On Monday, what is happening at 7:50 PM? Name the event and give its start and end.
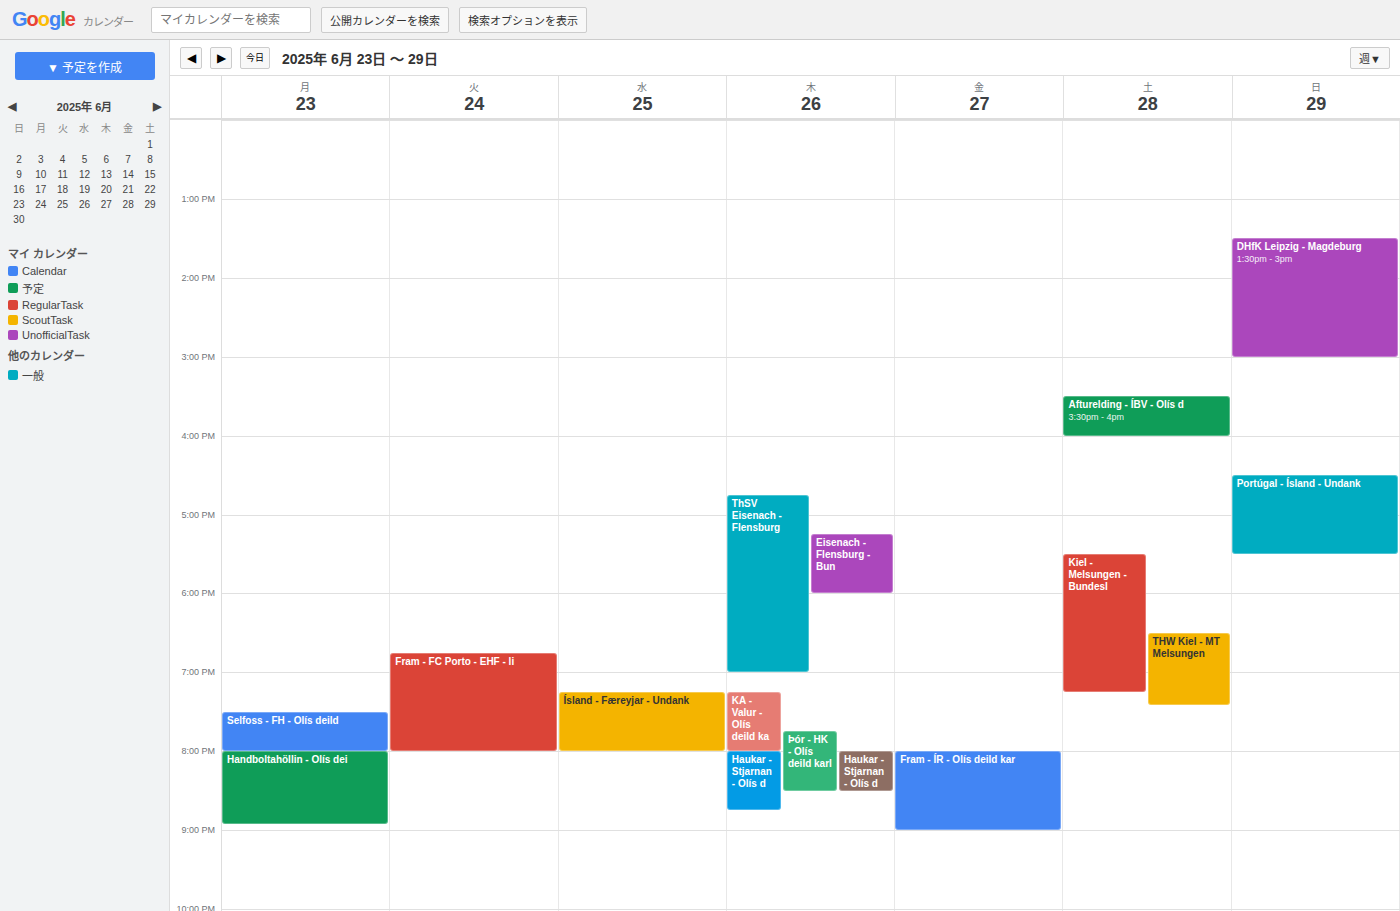
"Selfoss - FH - Olís deild", 7:30 PM to 8:00 PM